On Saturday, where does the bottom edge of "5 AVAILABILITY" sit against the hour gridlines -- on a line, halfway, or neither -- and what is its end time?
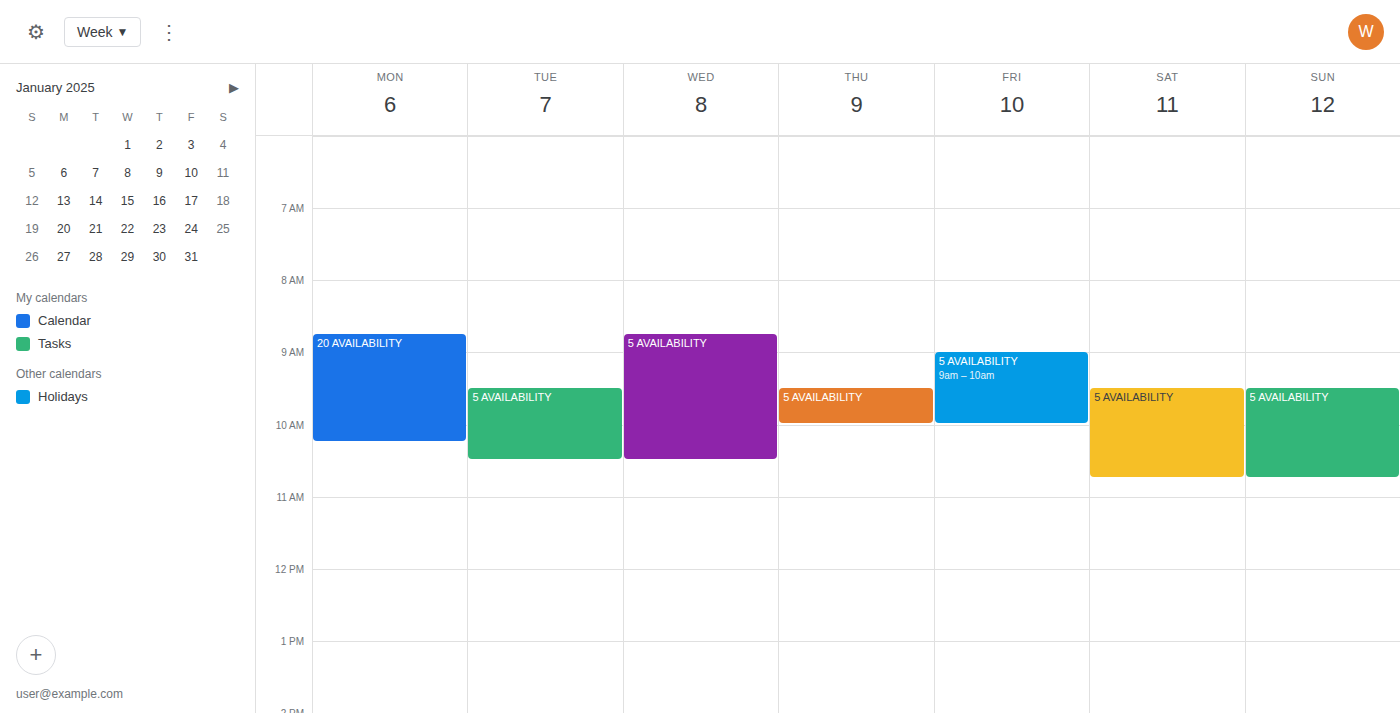
10:45 -- neither: three quarters of the way from the 10:00 line to the 11:00 line.